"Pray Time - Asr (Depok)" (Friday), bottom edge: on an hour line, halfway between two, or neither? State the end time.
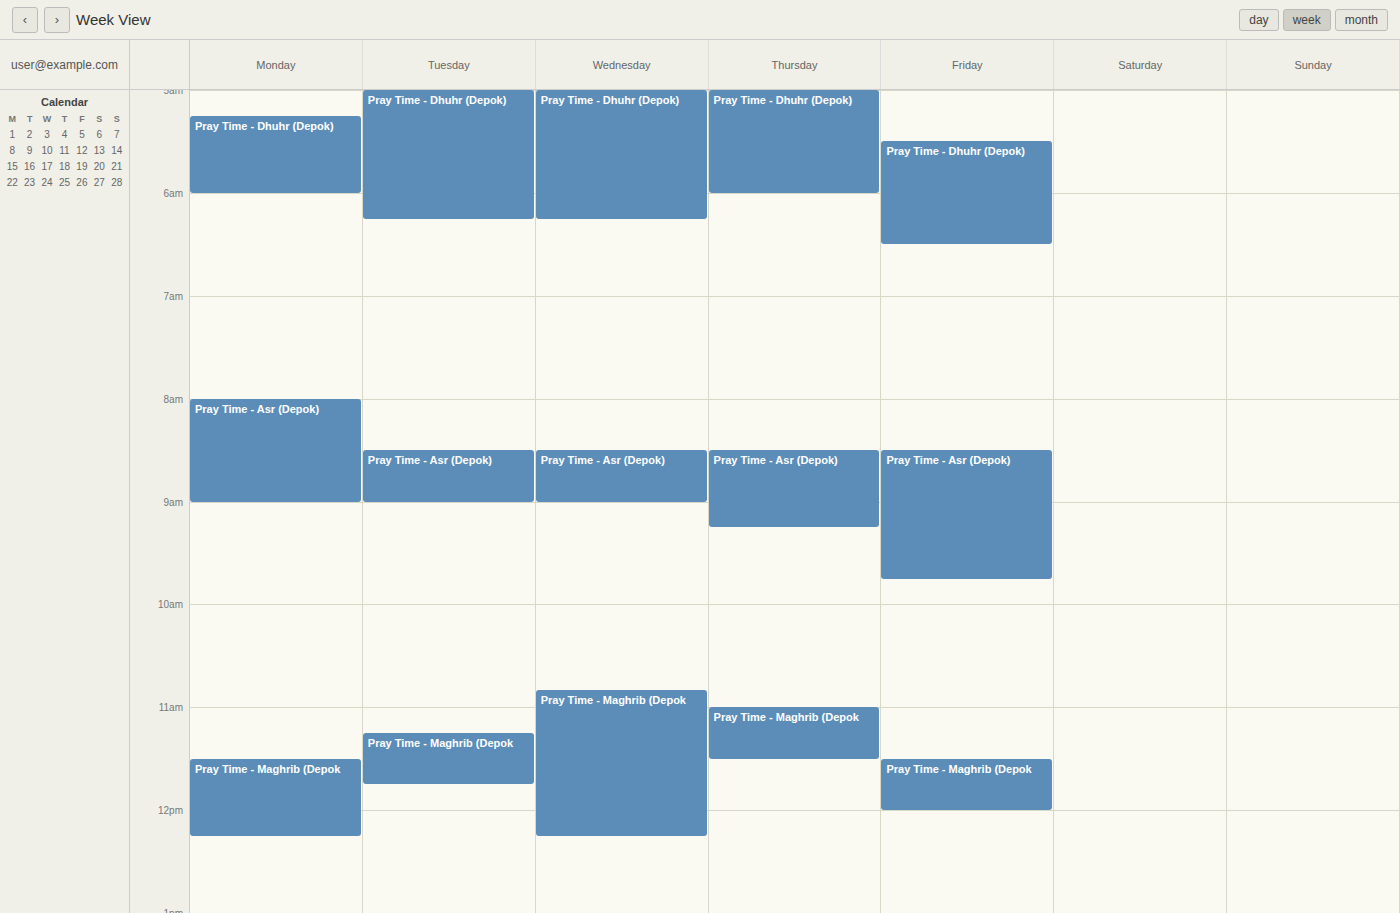
9:45 AM -- neither: three quarters of the way from the 9 AM line to the 10 AM line.